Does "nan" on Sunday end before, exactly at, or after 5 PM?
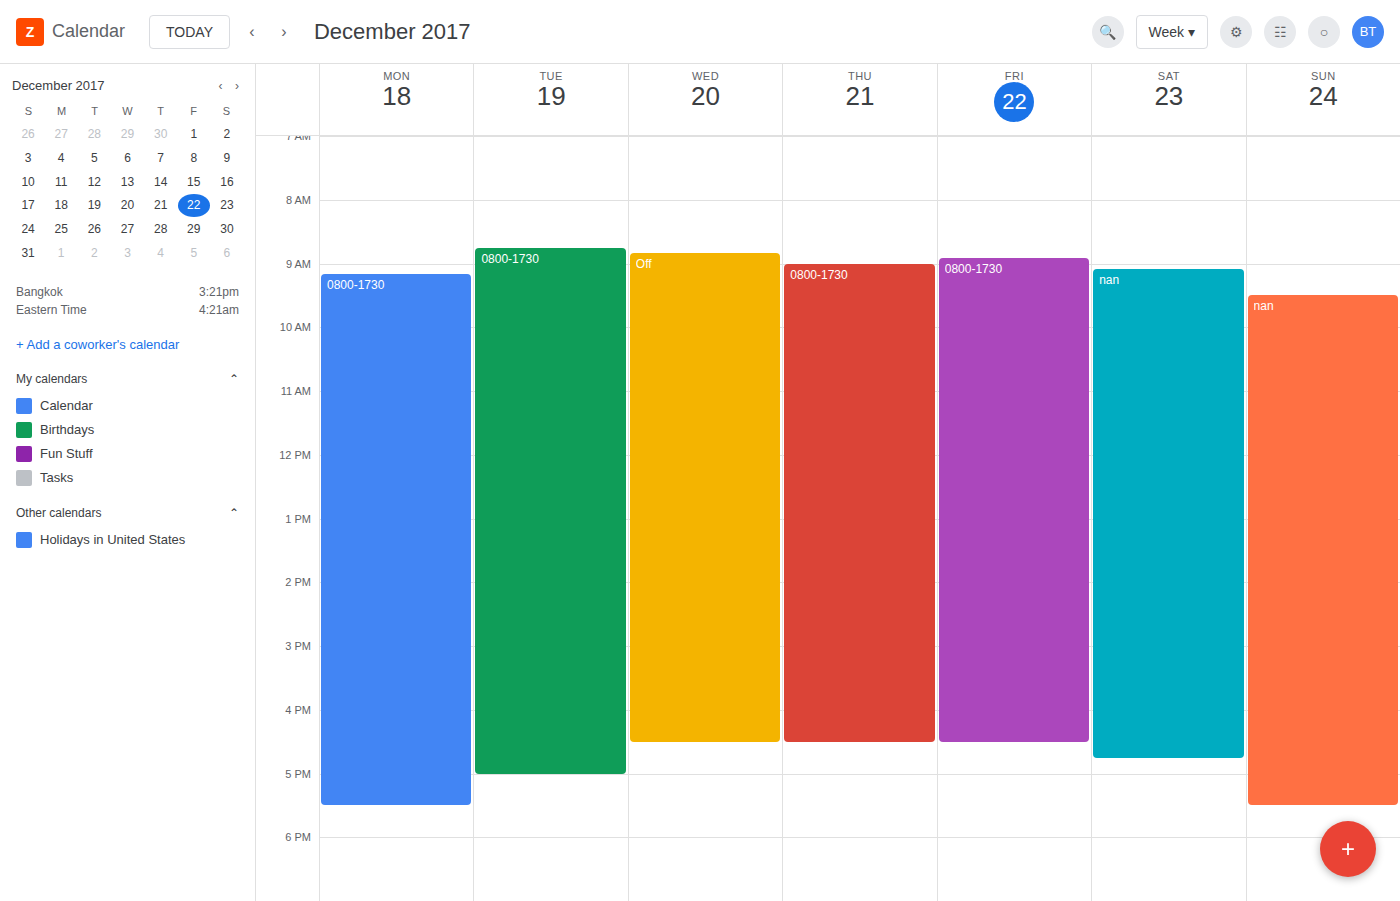
5:30 PM -- after 5 PM, 30 minutes below the 5 PM line.